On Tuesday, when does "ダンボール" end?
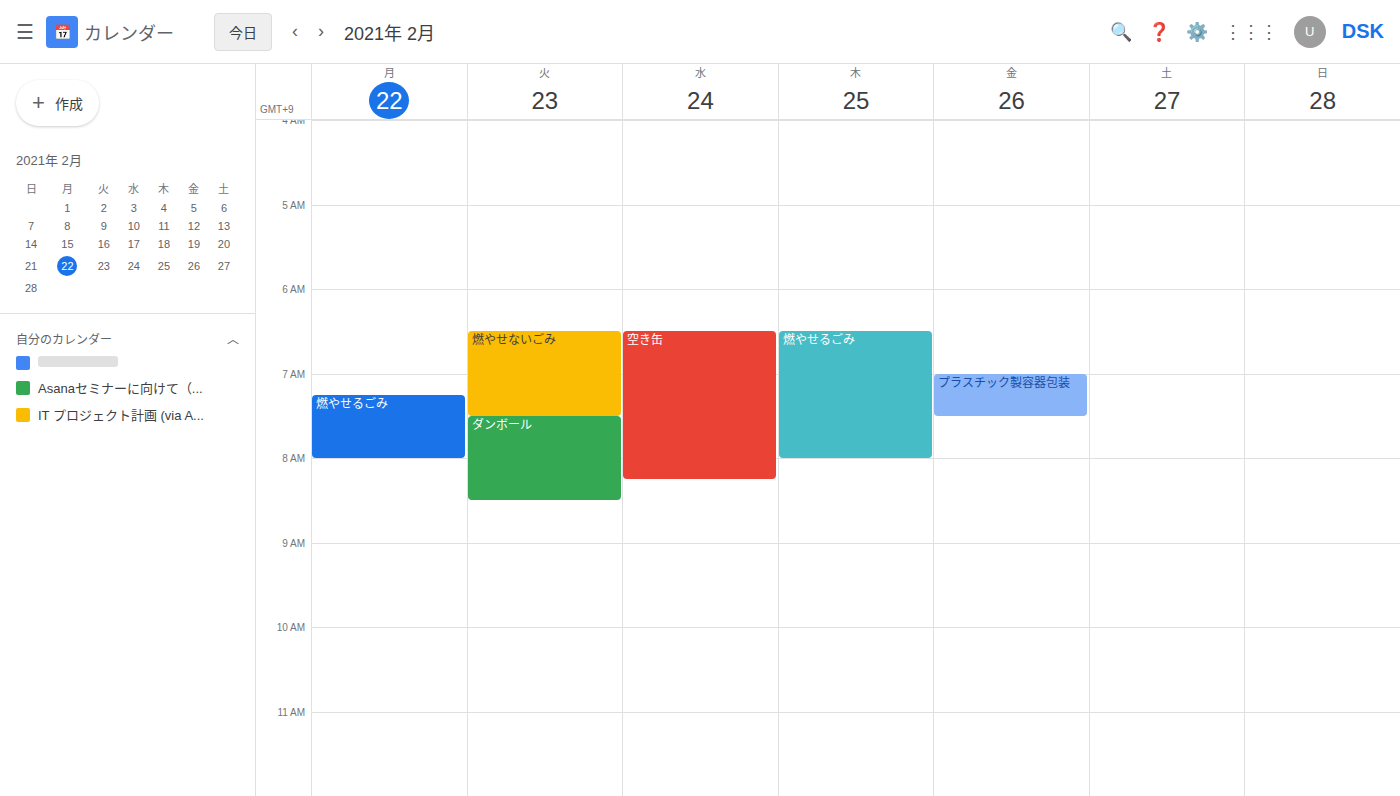
8:30 AM